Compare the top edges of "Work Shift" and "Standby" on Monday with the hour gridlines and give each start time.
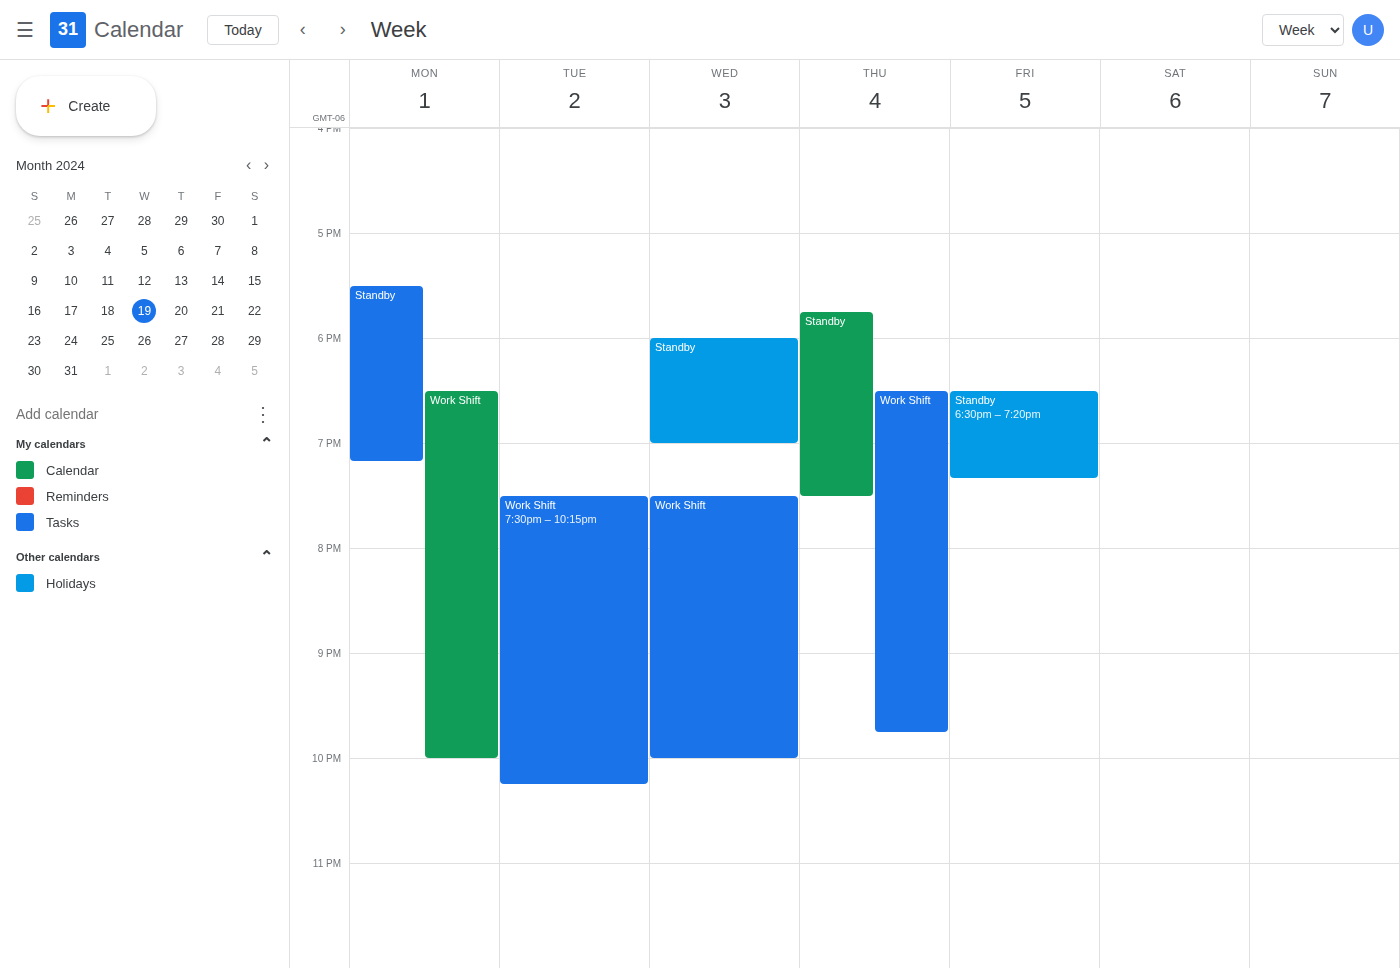
"Work Shift": 6:30 PM, halfway between the 6 PM and 7 PM lines. "Standby": 5:30 PM, halfway between the 5 PM and 6 PM lines.